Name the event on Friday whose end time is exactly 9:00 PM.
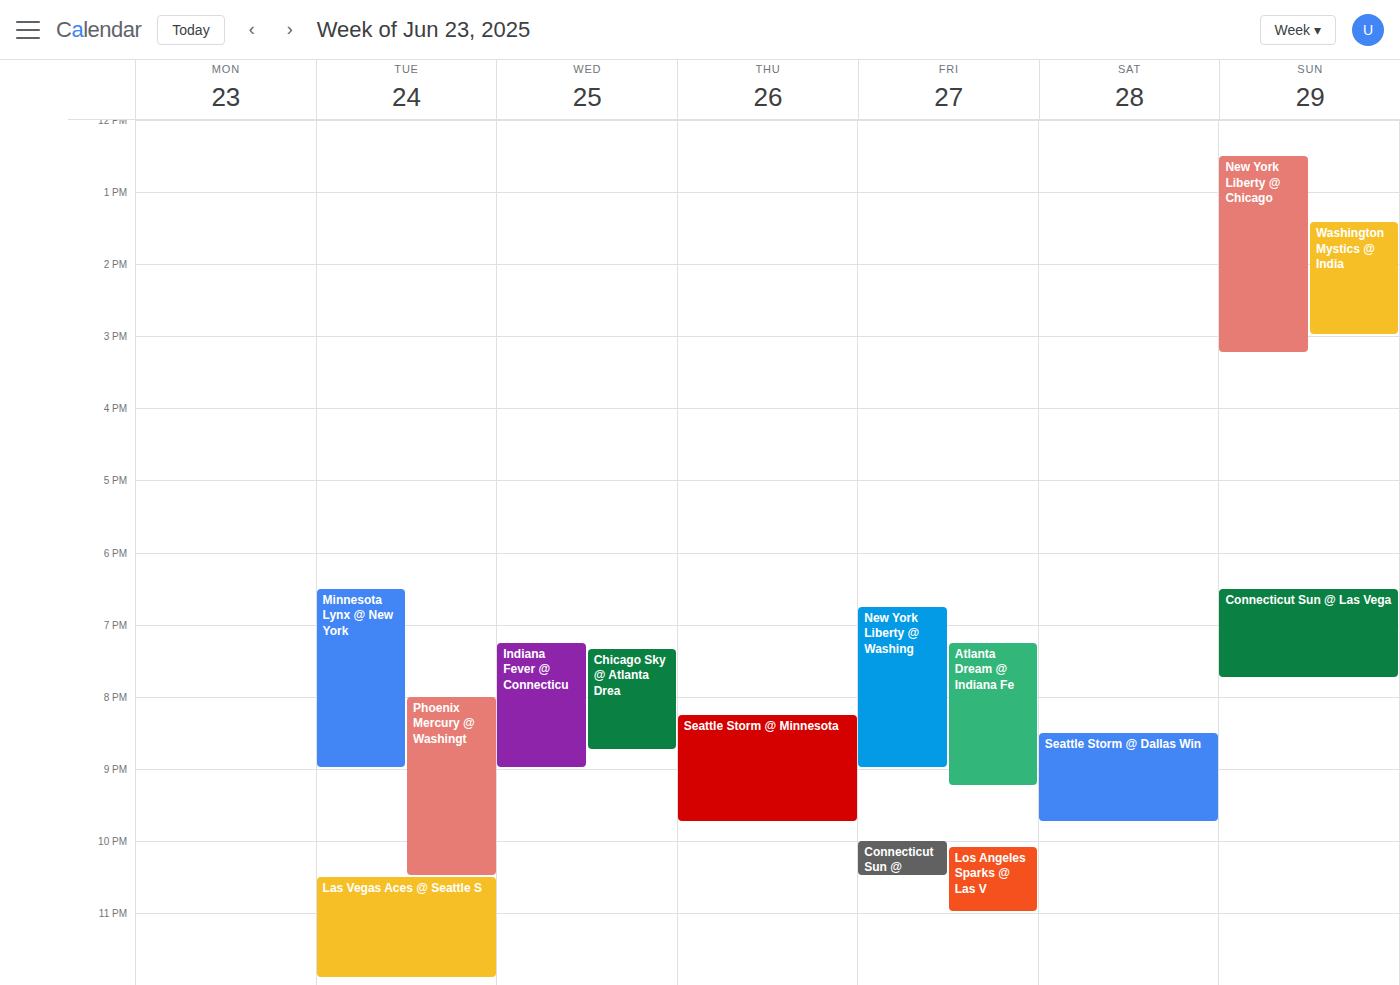
"New York Liberty @ Washing"